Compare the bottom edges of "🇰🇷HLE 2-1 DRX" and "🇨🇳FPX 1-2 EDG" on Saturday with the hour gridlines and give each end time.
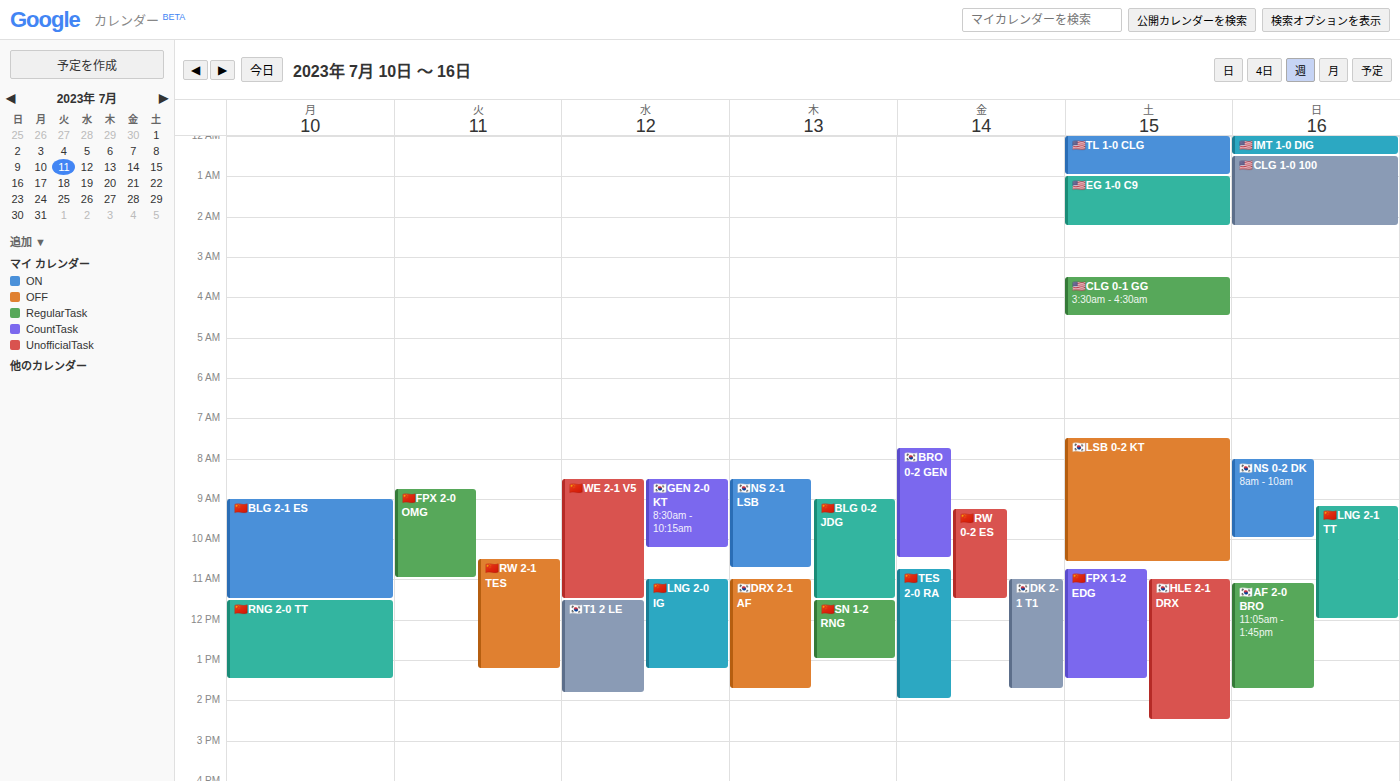
"🇰🇷HLE 2-1 DRX": 2:30 PM, halfway between the 2 PM and 3 PM lines. "🇨🇳FPX 1-2 EDG": 1:30 PM, halfway between the 1 PM and 2 PM lines.